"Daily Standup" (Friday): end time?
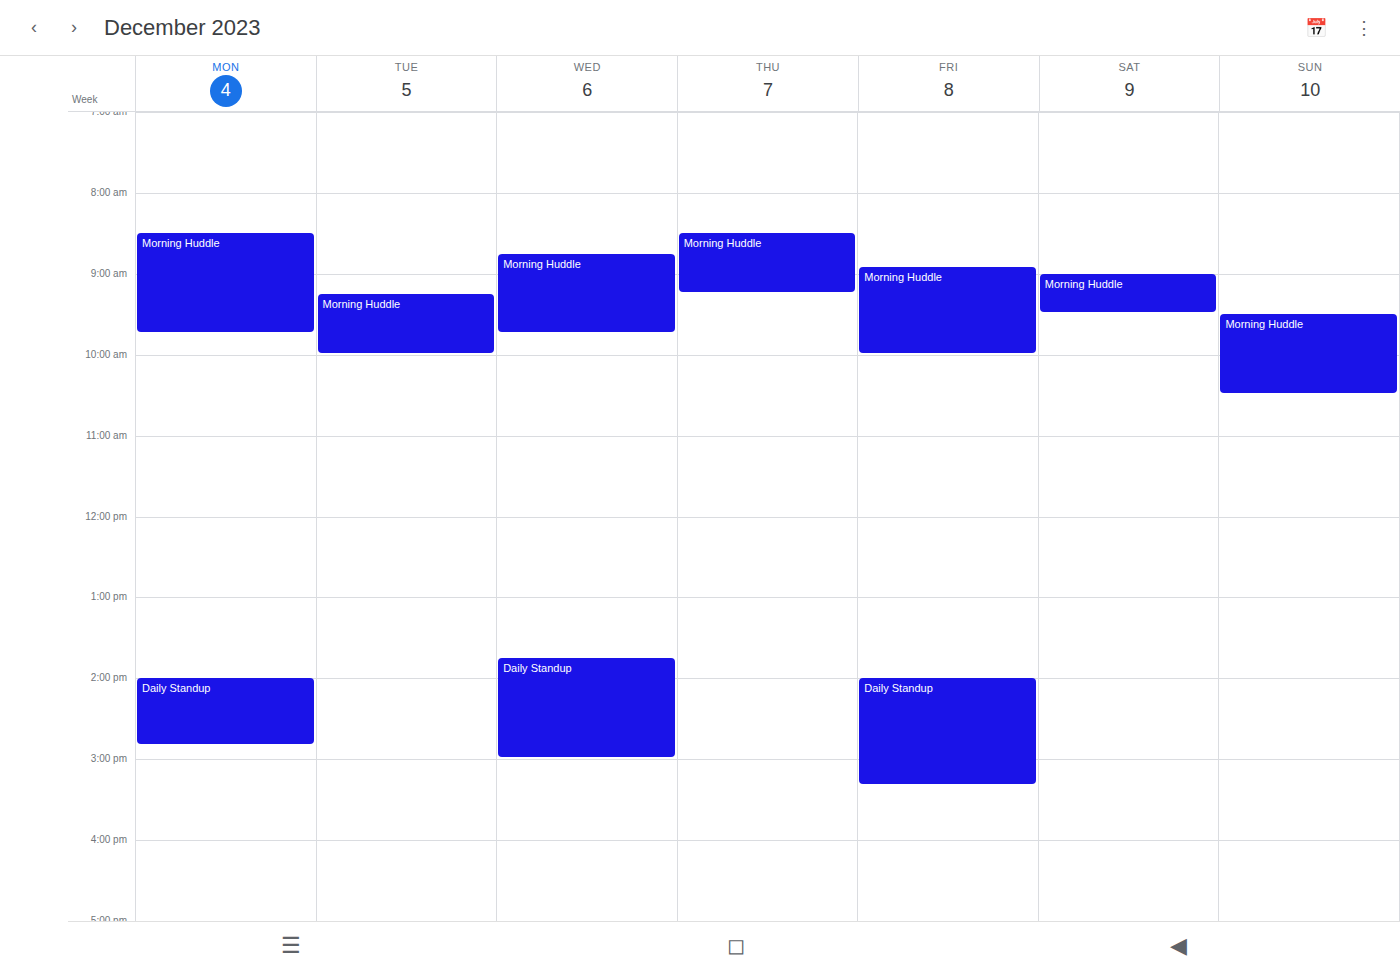
3:20 PM